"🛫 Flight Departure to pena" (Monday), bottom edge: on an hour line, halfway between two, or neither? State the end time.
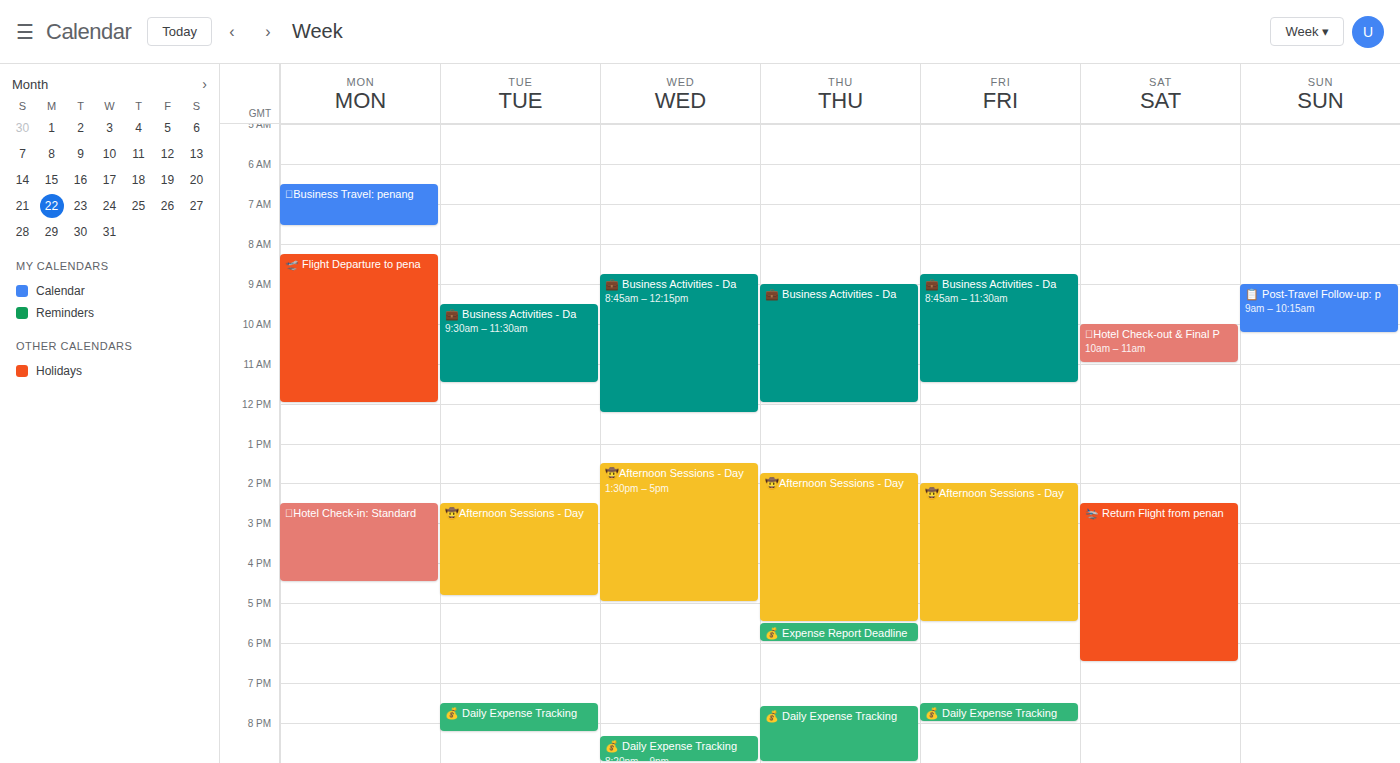
12:00 -- exactly on the 12:00 line.